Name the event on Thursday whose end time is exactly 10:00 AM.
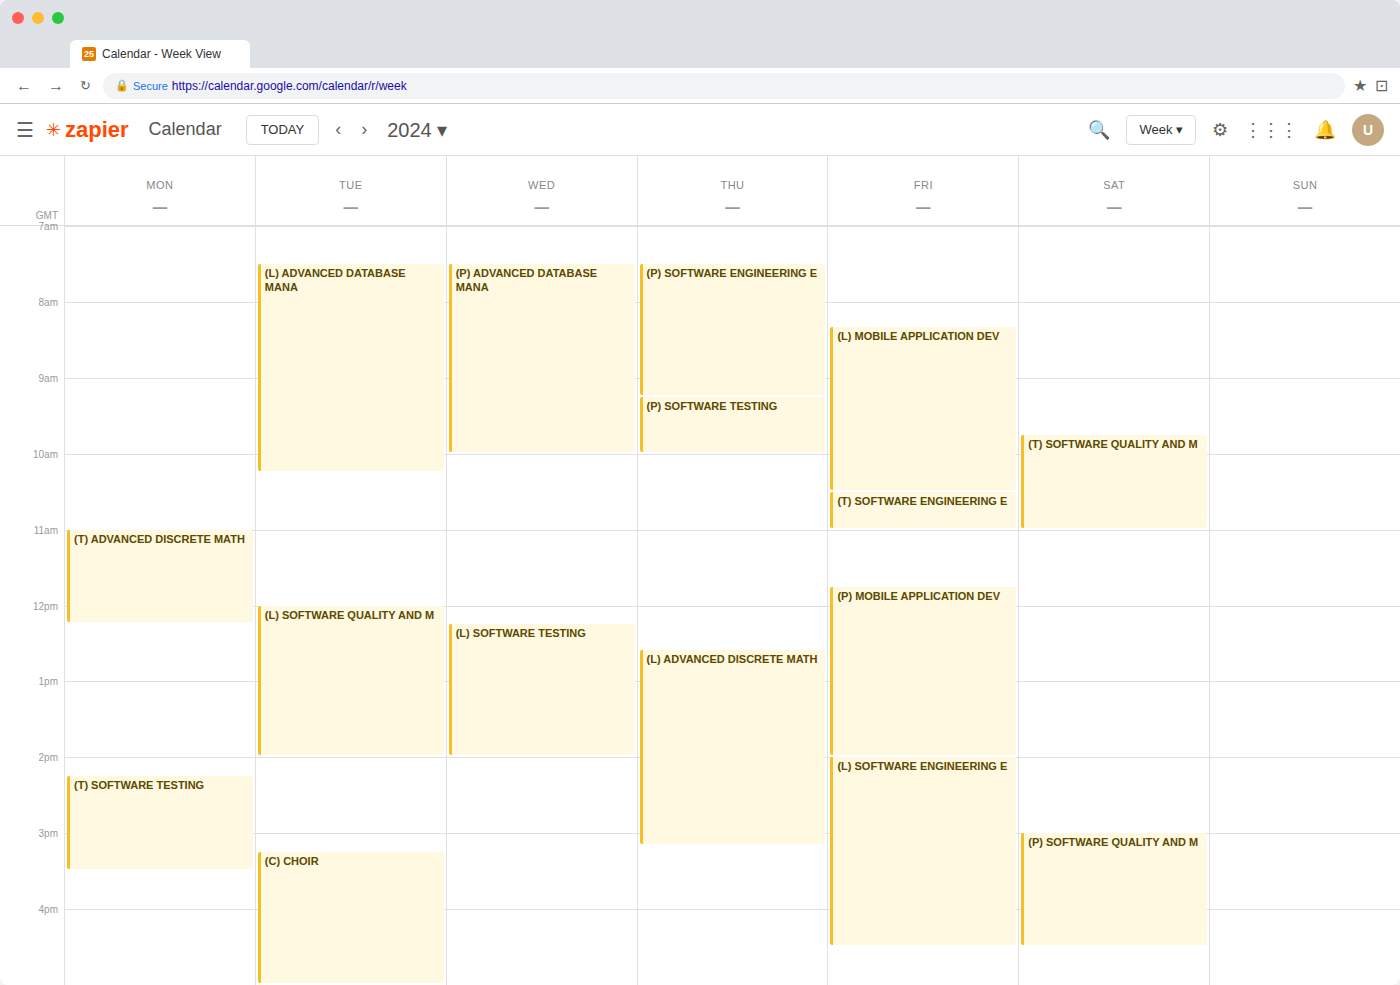
"(P) SOFTWARE TESTING"